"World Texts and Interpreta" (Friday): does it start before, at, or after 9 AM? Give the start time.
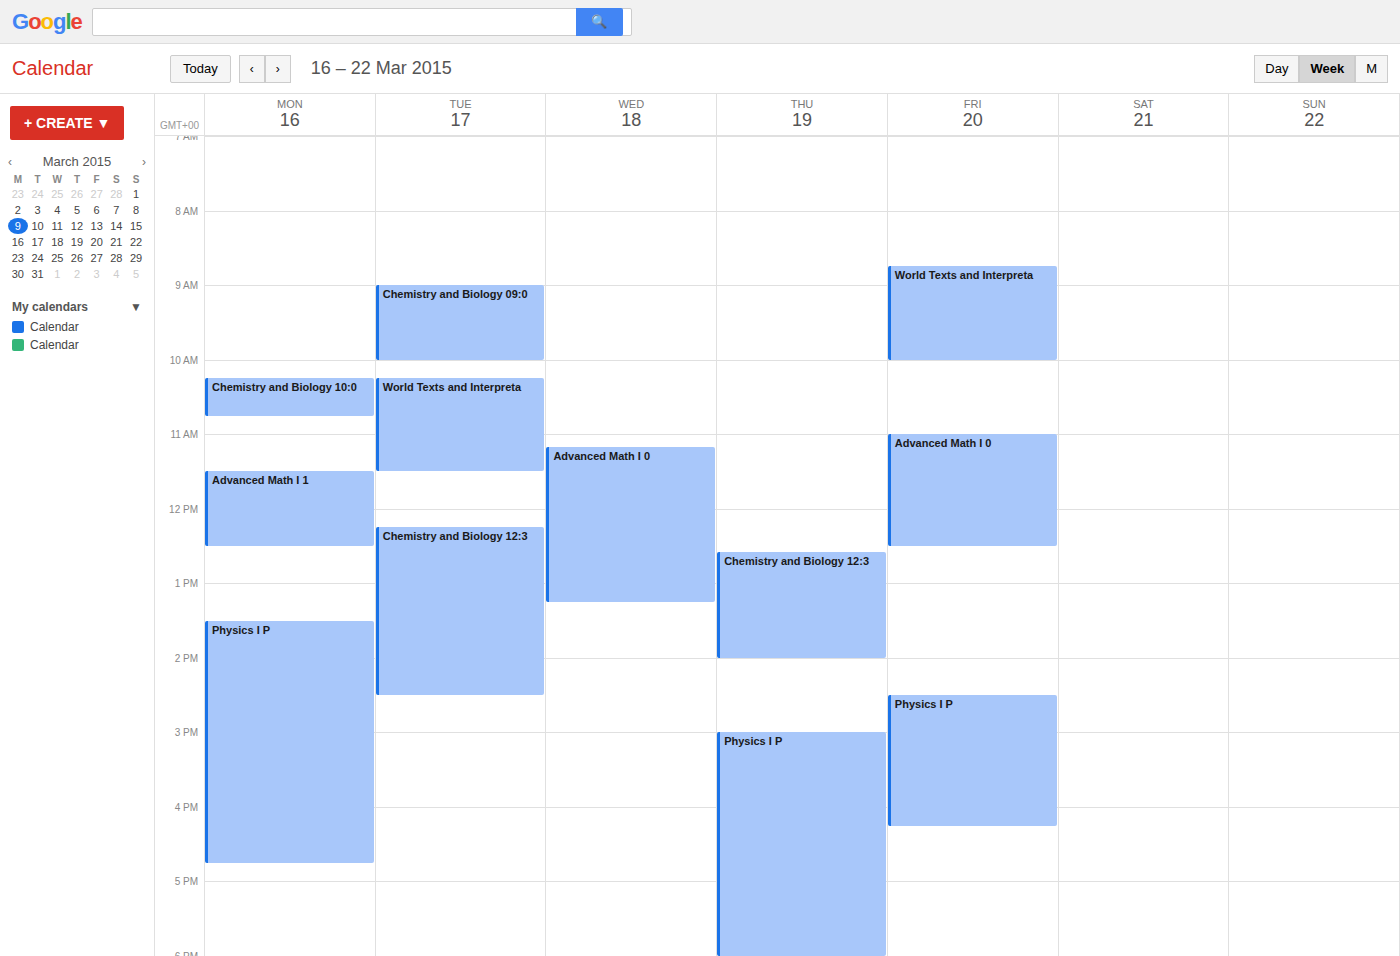
8:45 AM -- before 9 AM, 15 minutes above the 9 AM line.